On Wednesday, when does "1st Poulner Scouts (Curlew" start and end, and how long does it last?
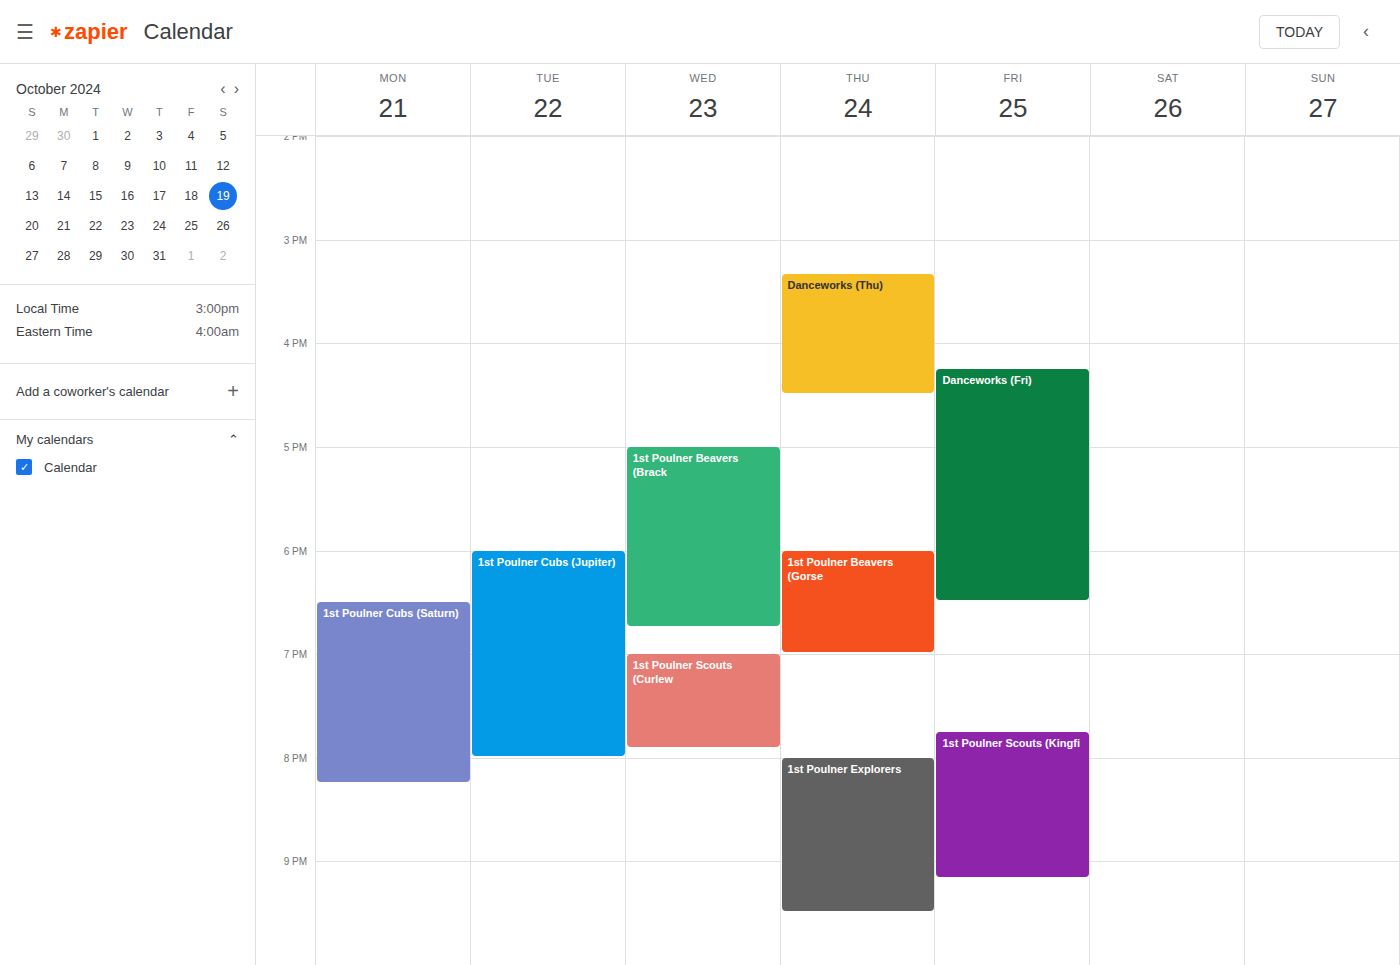
7:00 PM to 7:55 PM, 55 minutes